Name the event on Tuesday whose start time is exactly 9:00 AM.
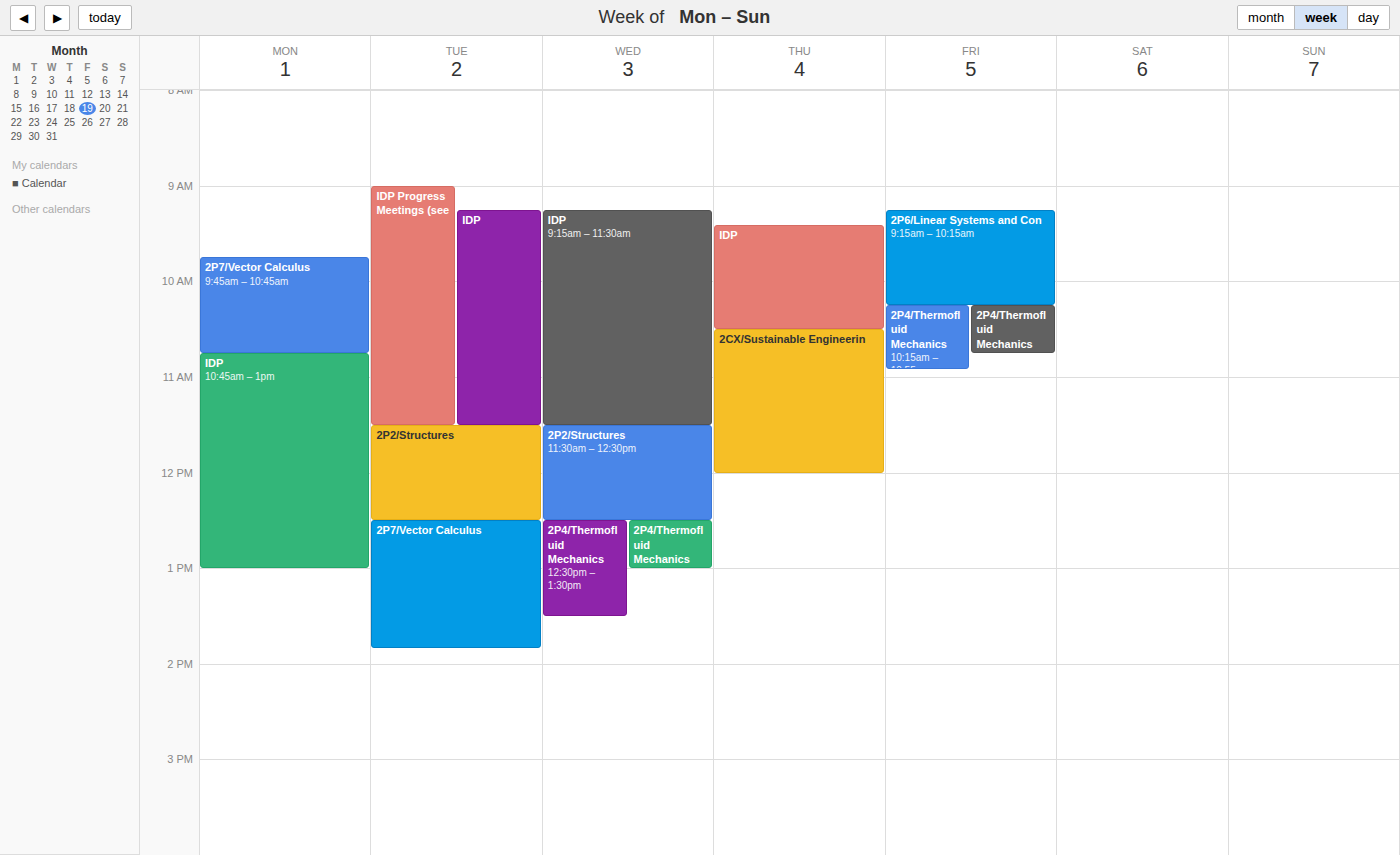
"IDP Progress Meetings (see"